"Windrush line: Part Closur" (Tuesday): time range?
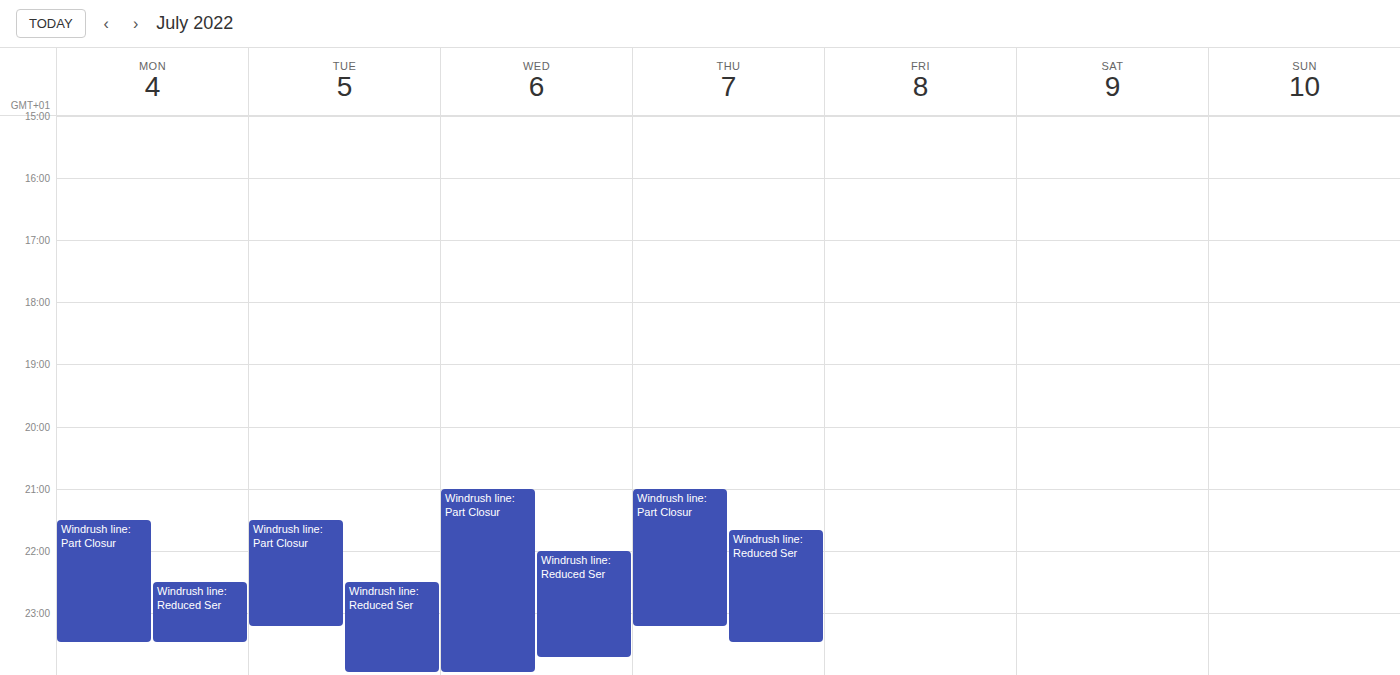
9:30 PM to 11:15 PM